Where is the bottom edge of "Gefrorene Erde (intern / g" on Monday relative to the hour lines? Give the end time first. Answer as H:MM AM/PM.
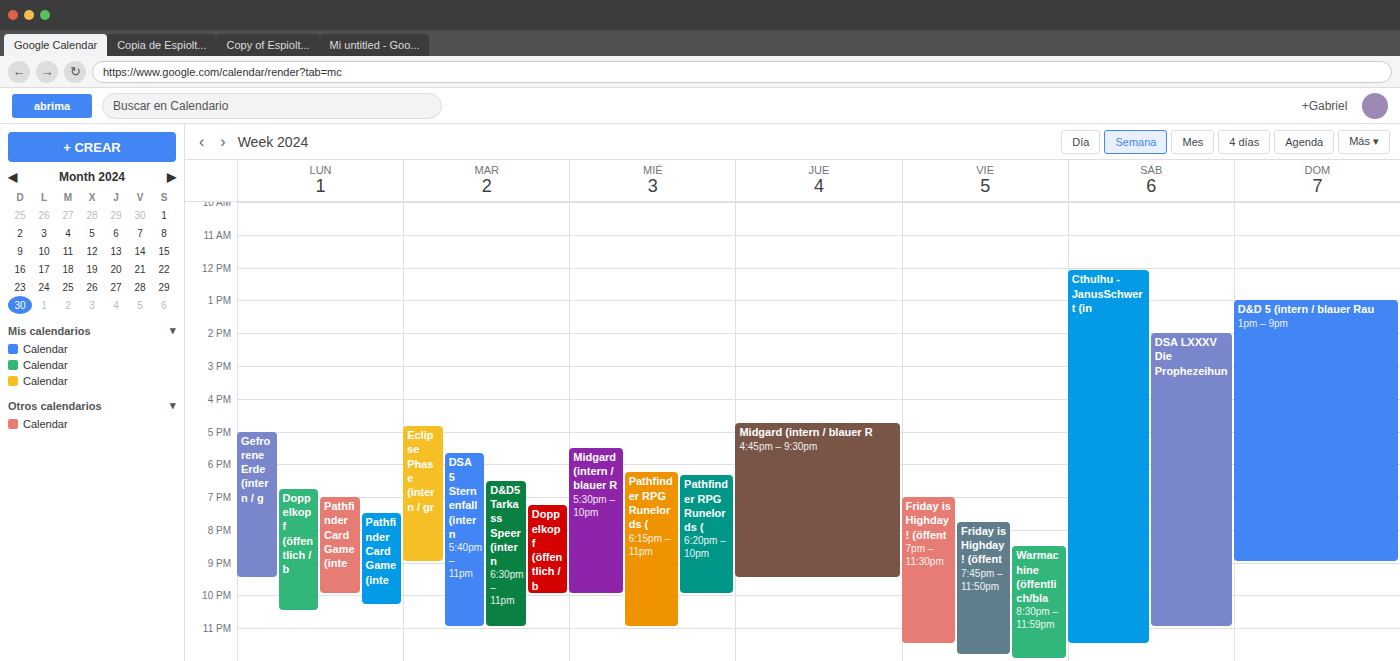
9:30 PM -- halfway between the 9 PM and 10 PM lines.